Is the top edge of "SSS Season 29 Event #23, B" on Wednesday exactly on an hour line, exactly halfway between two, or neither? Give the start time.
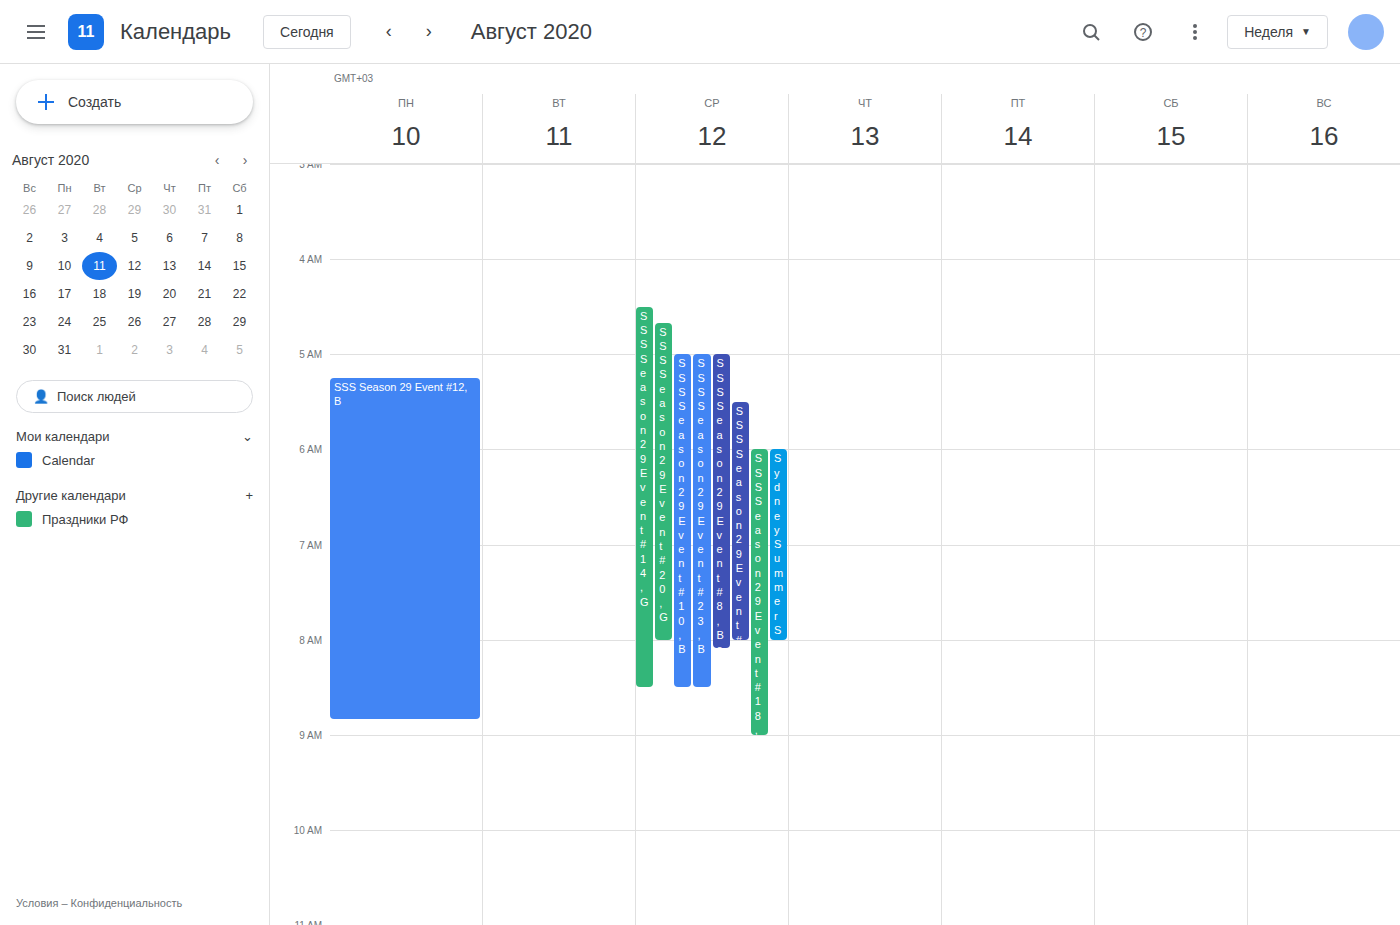
5:00 AM -- exactly on the 5 AM line.